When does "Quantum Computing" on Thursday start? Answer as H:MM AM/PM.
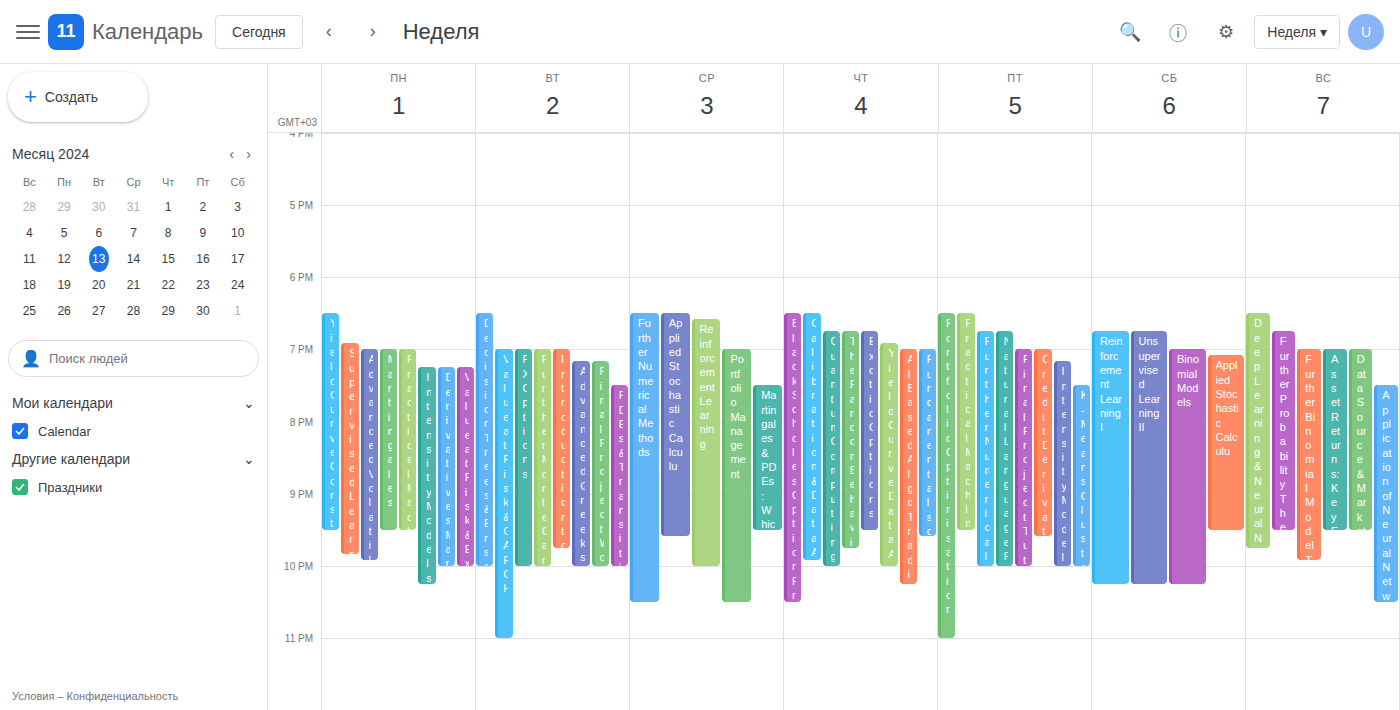
6:45 PM